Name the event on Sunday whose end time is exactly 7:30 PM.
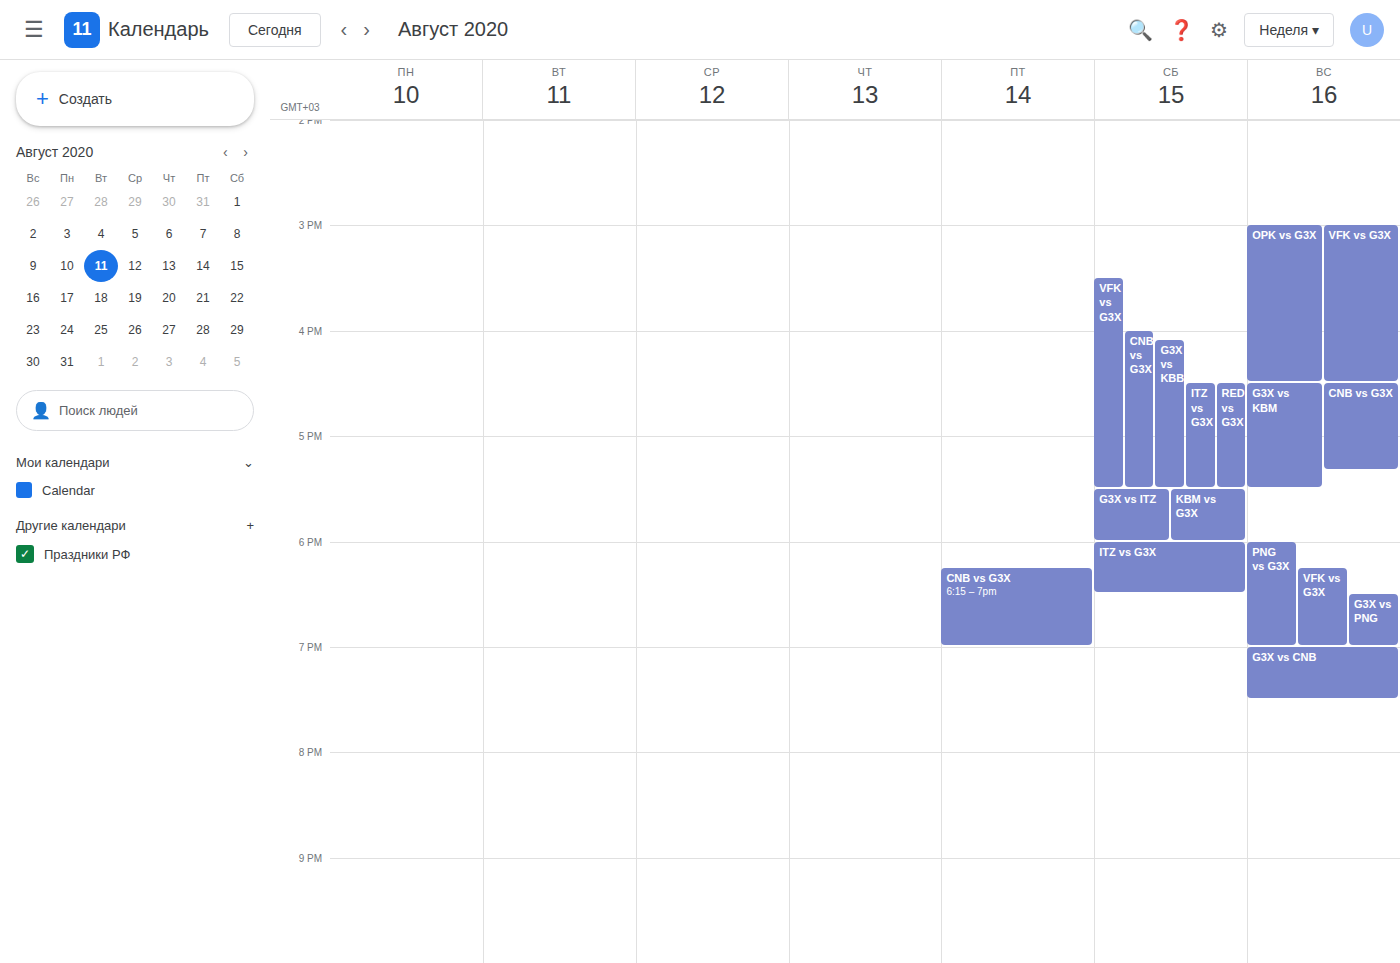
"G3X vs CNB"